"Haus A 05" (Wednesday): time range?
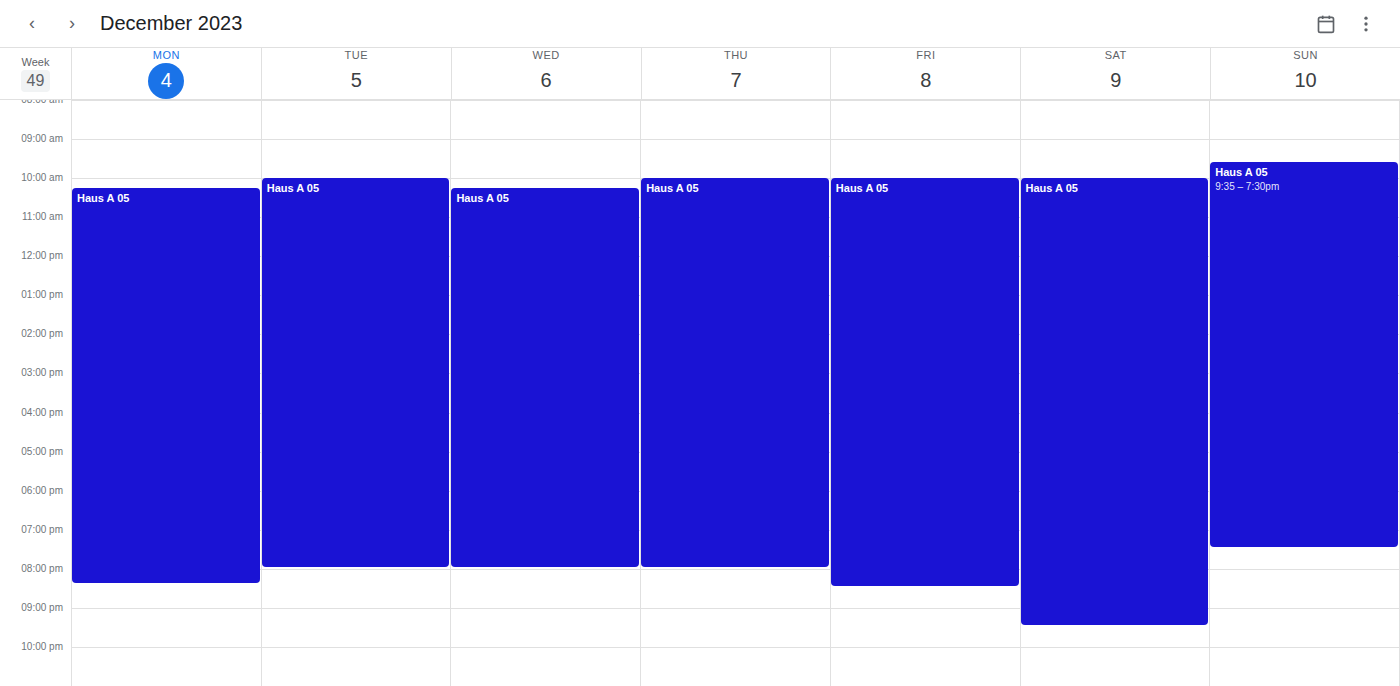
10:15 AM to 8:00 PM